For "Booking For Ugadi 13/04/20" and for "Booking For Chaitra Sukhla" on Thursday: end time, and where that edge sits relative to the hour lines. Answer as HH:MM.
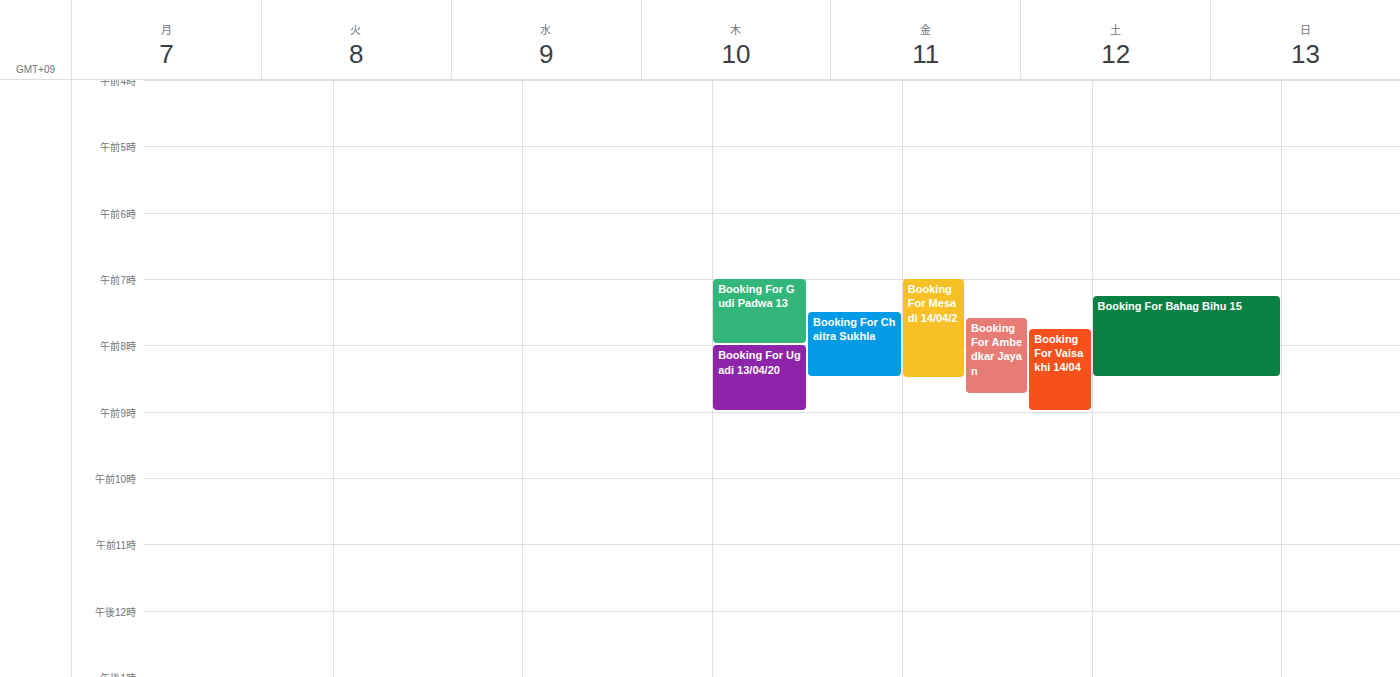
"Booking For Ugadi 13/04/20": 09:00, exactly on the 09:00 line. "Booking For Chaitra Sukhla": 08:30, halfway between the 08:00 and 09:00 lines.